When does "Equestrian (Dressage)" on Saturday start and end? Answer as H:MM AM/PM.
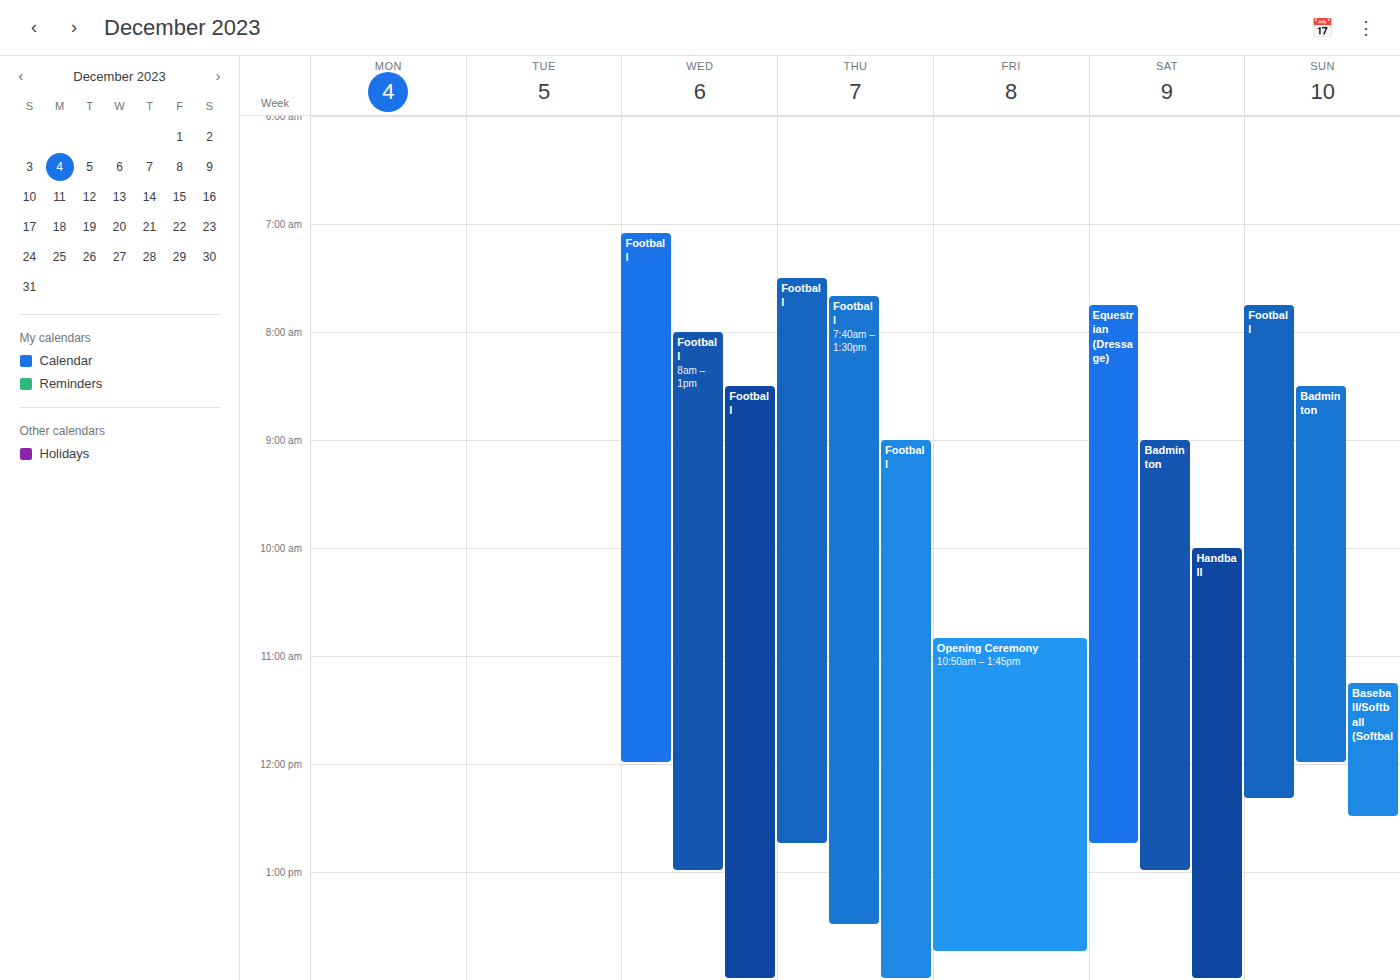
7:45 AM to 12:45 PM